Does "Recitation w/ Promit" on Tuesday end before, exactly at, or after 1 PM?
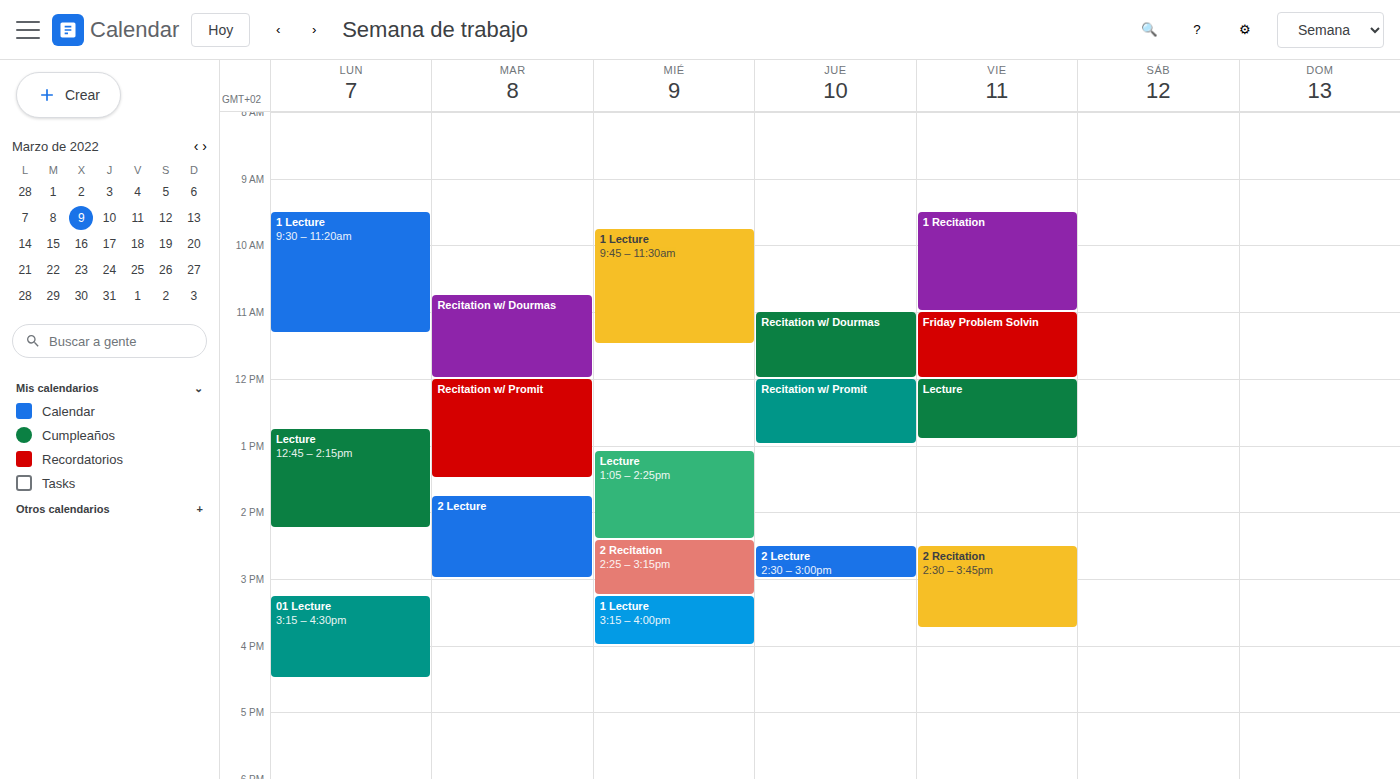
1:30 PM -- after 1 PM, 30 minutes below the 1 PM line.